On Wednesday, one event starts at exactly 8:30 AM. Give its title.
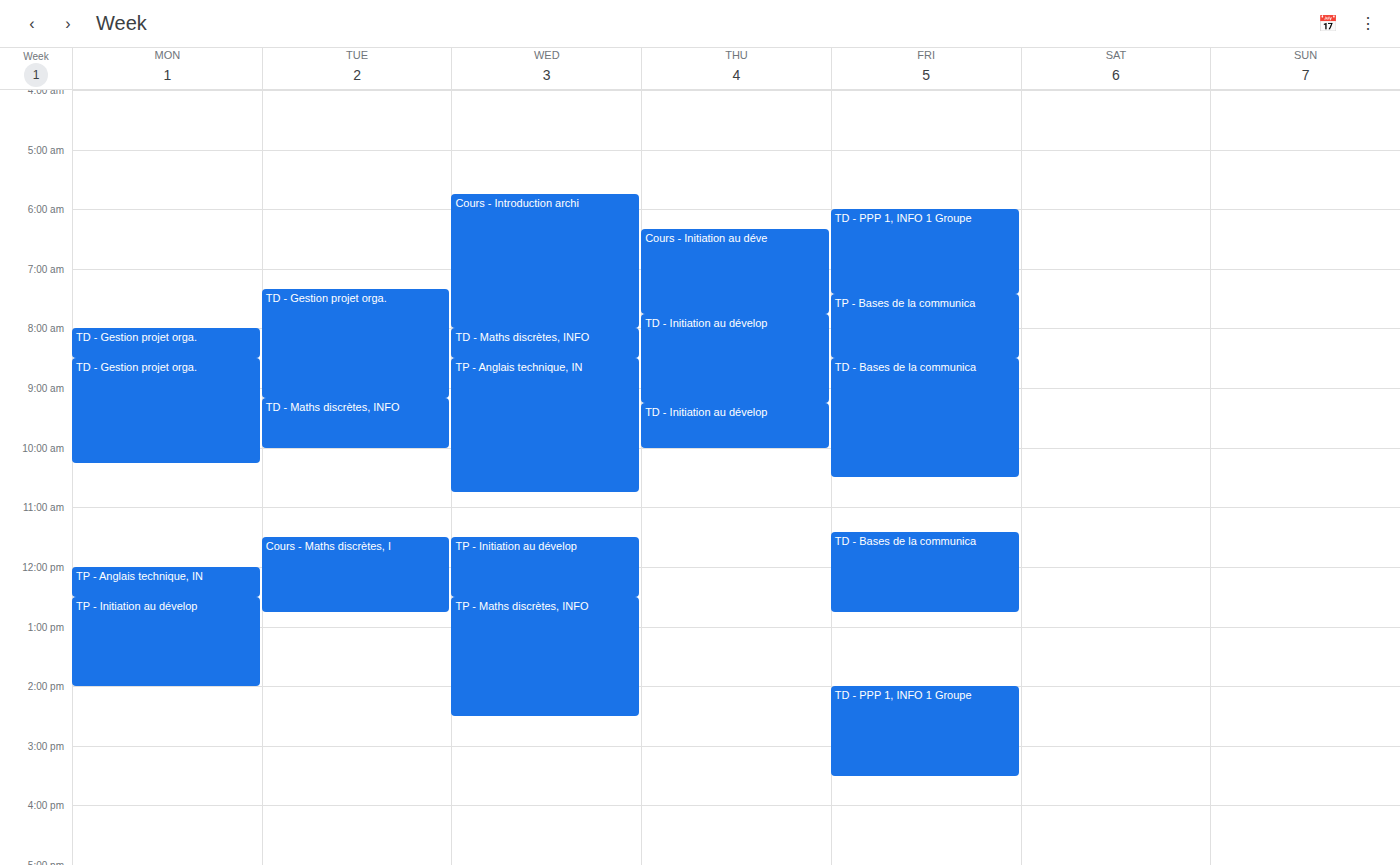
"TP - Anglais technique, IN"